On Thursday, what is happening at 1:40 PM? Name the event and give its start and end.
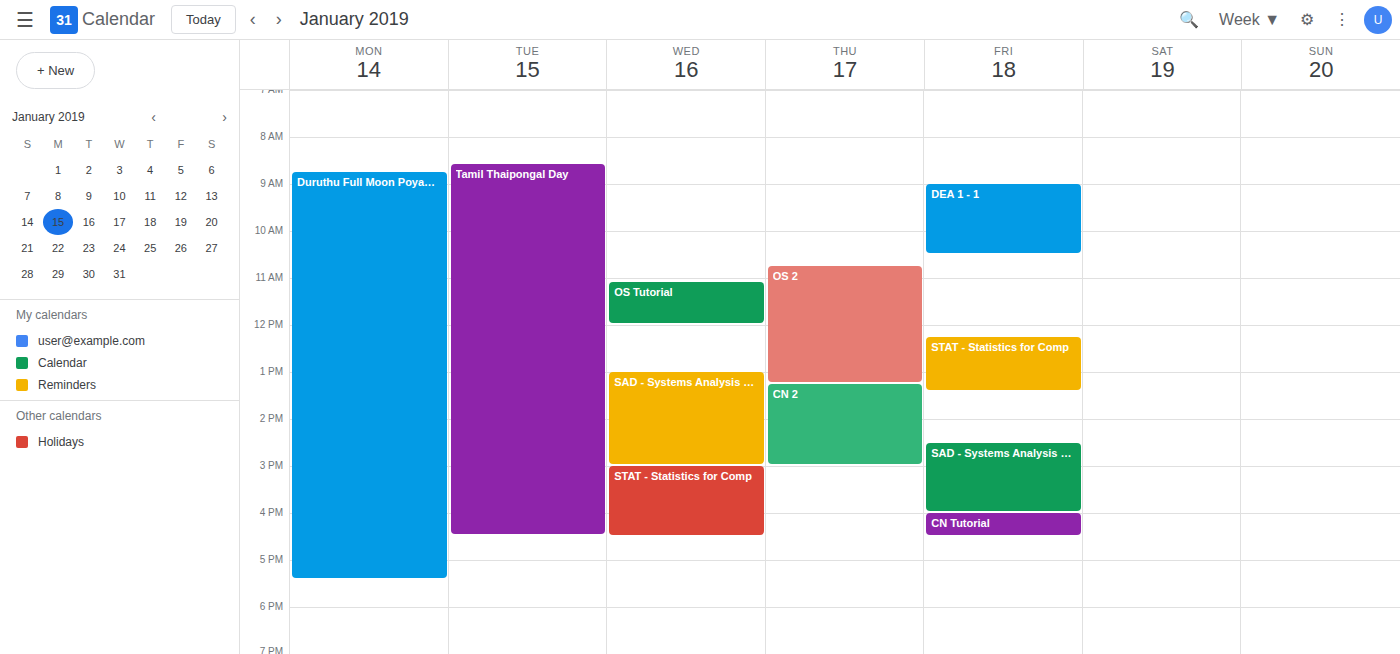
"CN 2", 1:15 PM to 3:00 PM